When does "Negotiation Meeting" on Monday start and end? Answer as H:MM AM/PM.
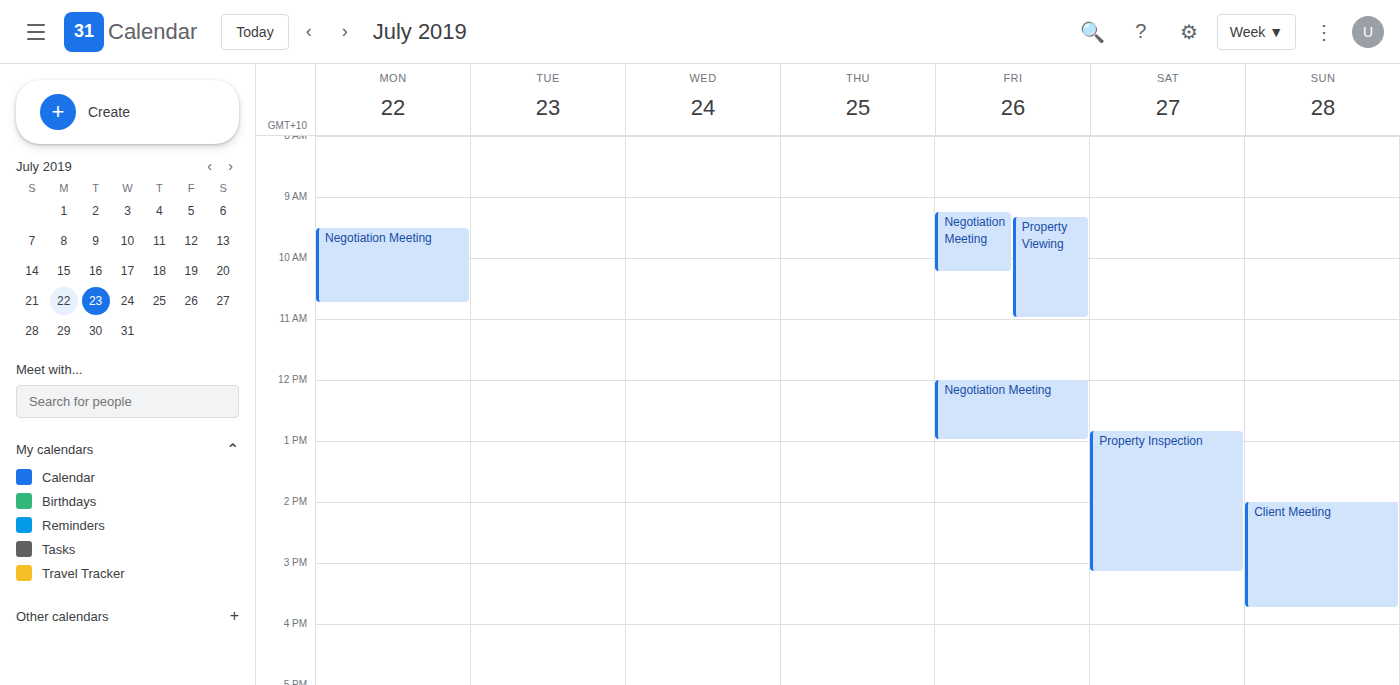
9:30 AM to 10:45 AM